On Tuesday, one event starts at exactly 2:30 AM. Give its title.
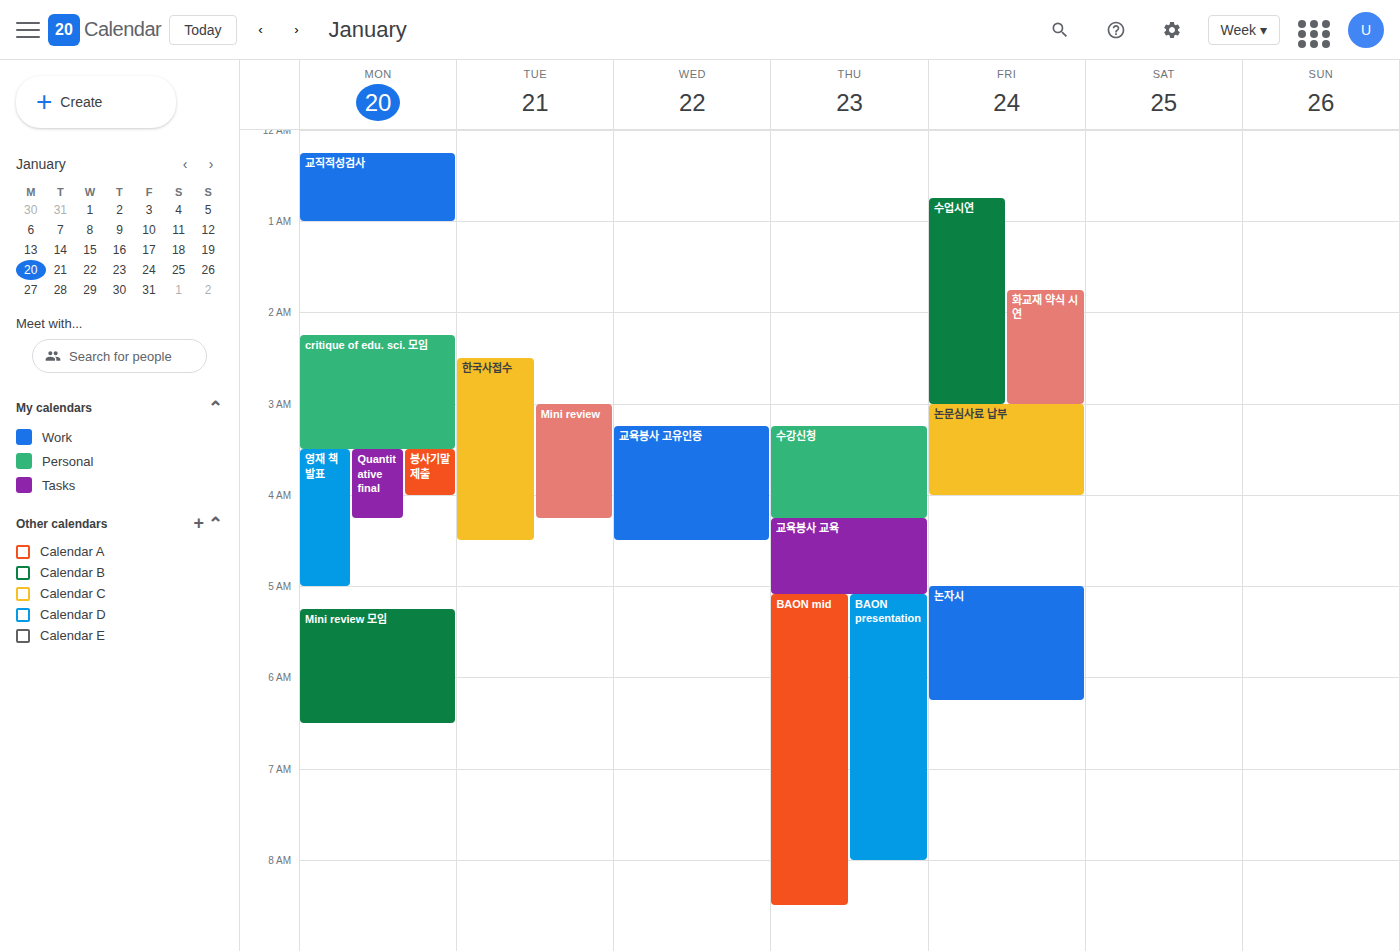
"한국사접수"